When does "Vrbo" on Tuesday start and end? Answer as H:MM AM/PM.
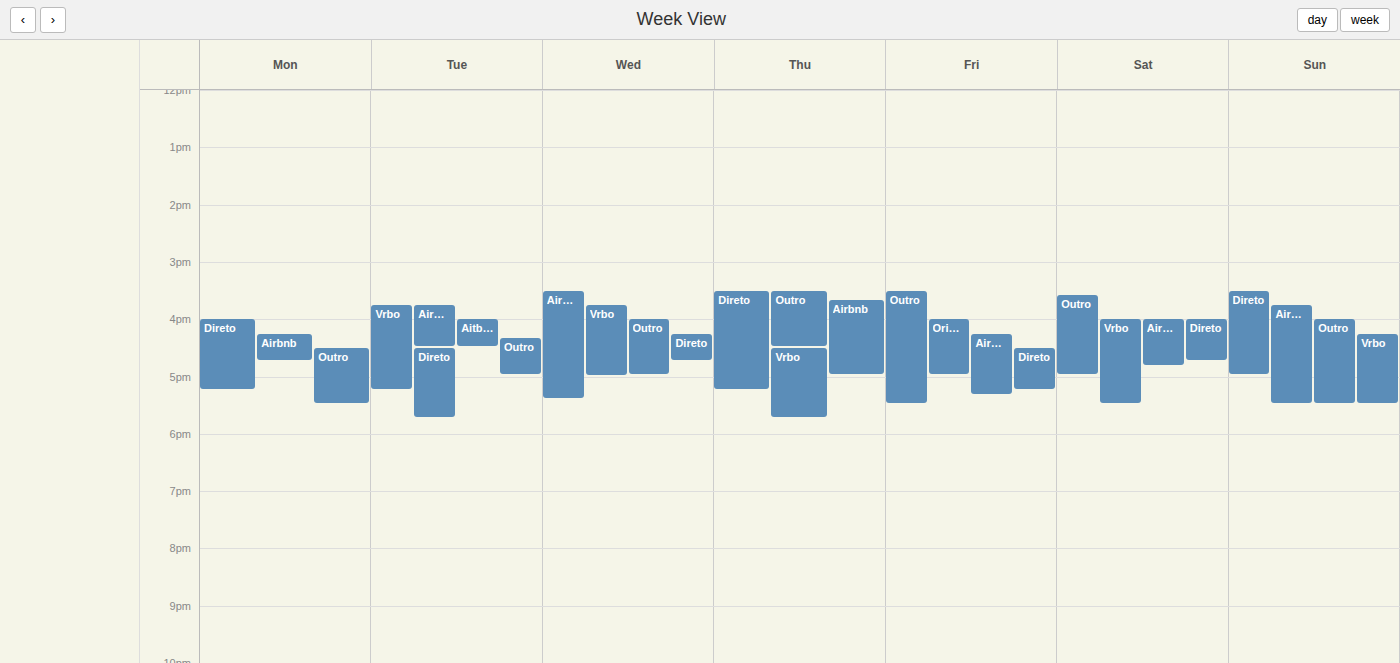
3:45 PM to 5:15 PM